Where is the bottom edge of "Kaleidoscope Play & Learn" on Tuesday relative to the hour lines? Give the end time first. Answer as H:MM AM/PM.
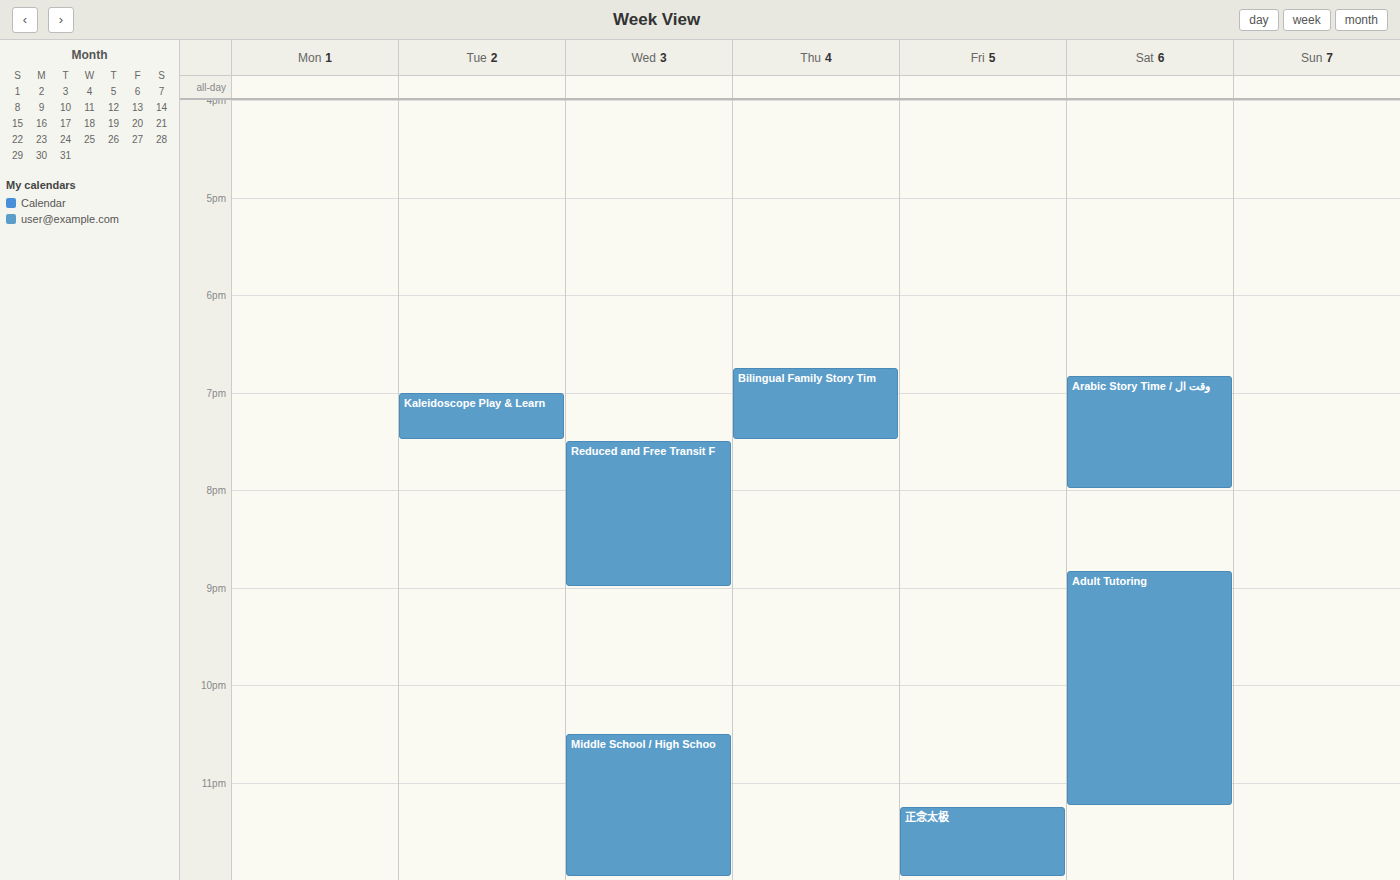
7:30 PM -- halfway between the 7 PM and 8 PM lines.